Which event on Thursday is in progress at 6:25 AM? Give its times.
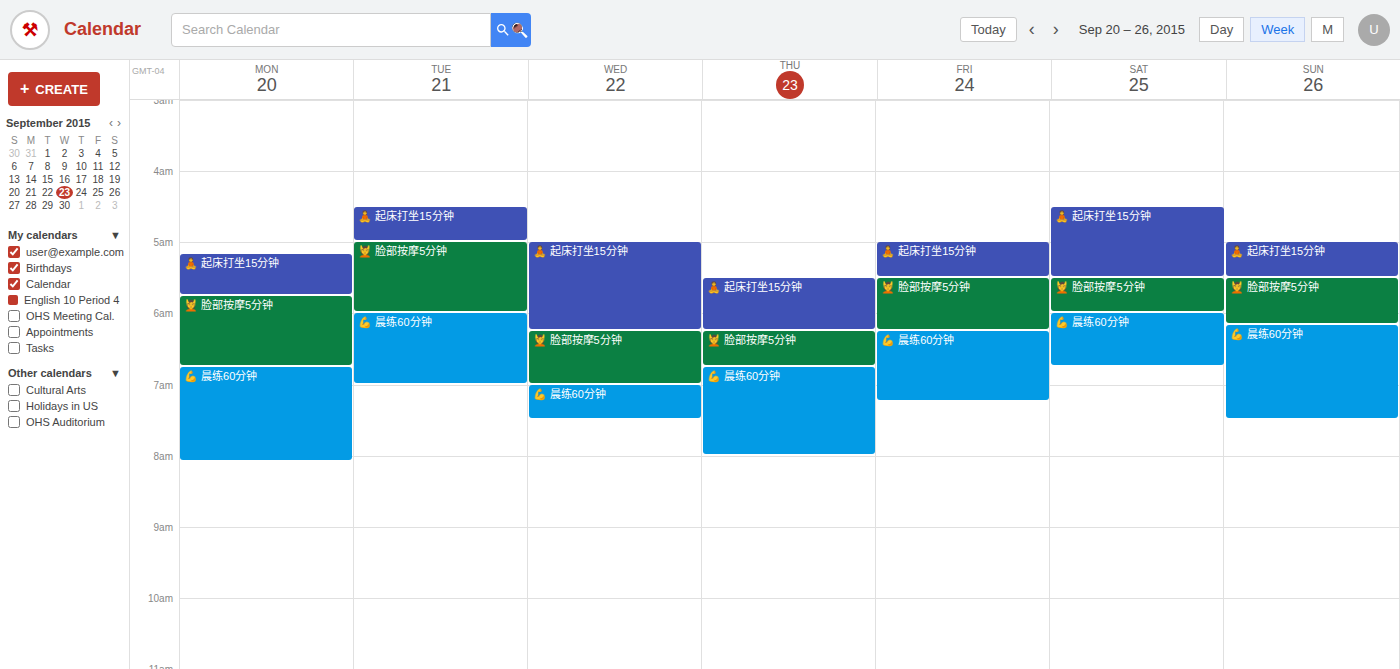
"💆 脸部按摩5分钟", 6:15 AM to 6:45 AM